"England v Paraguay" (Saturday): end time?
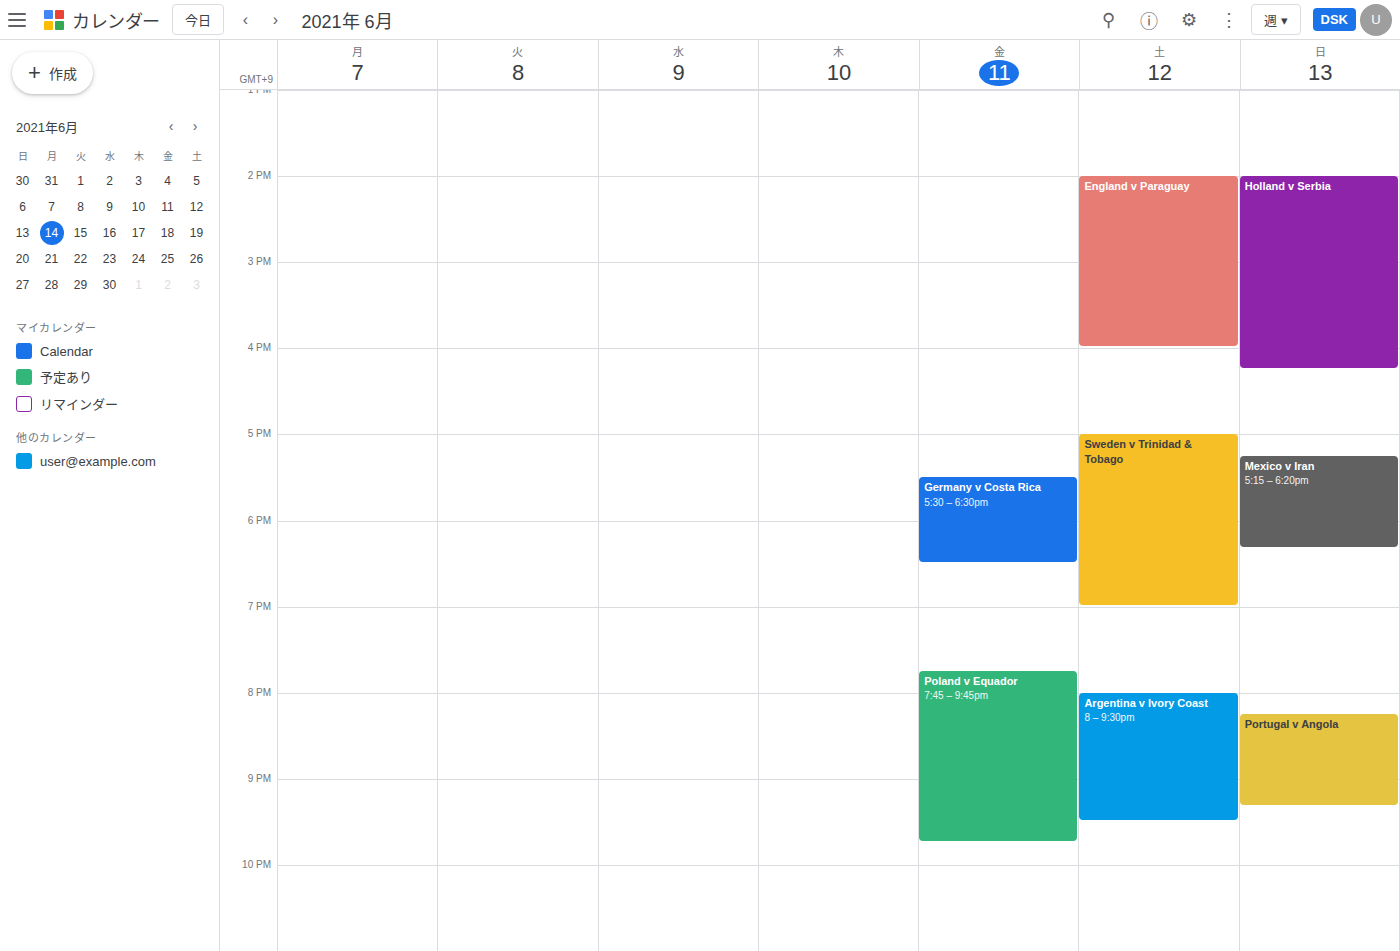
4:00 PM